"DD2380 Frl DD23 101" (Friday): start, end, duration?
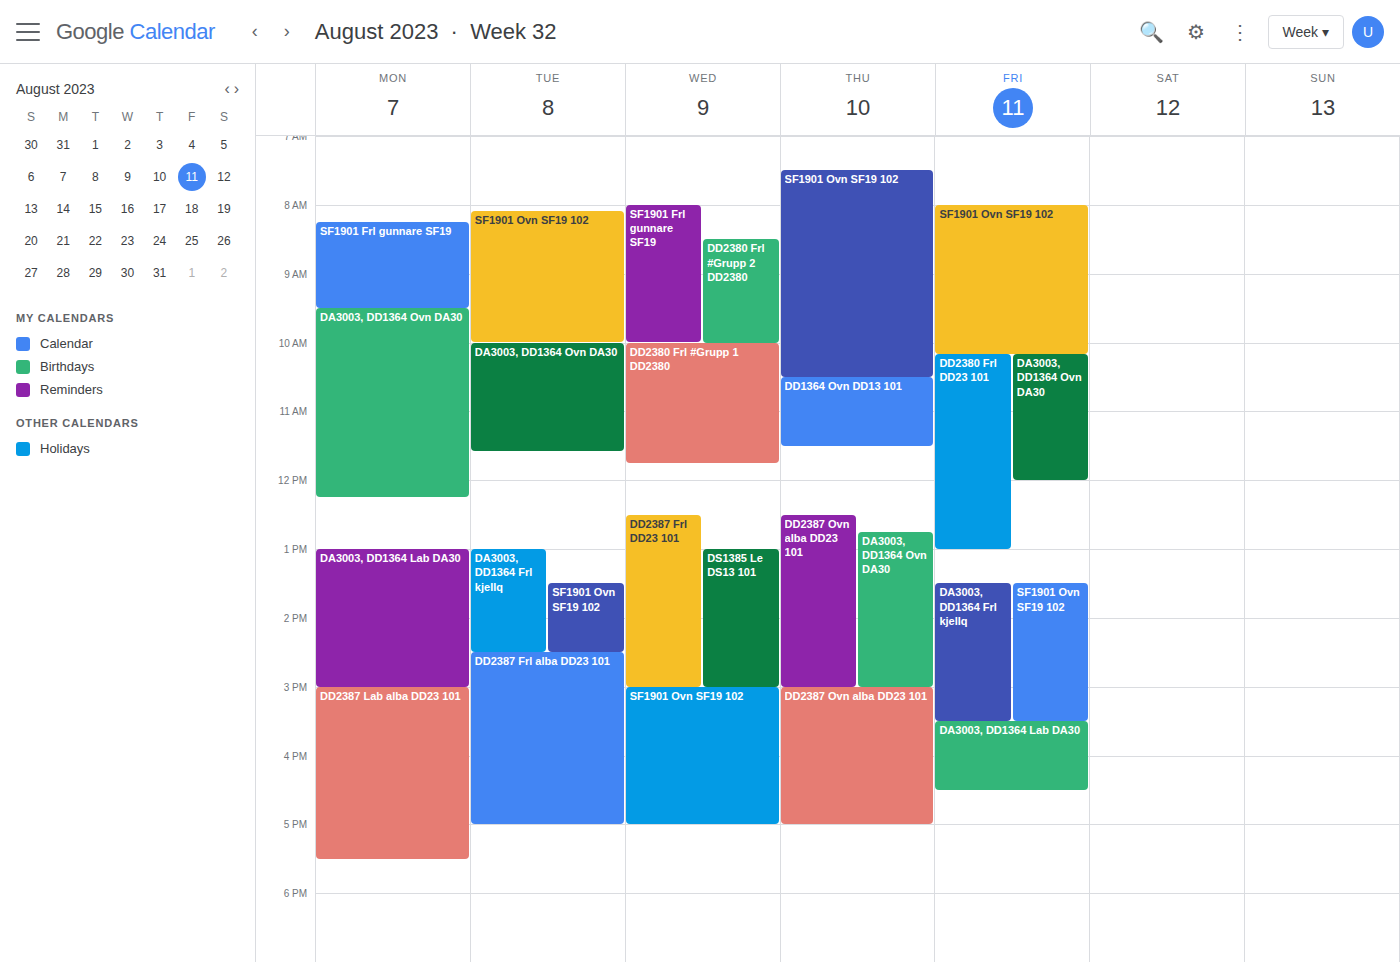
10:10 AM to 1:00 PM, 2 hours 50 minutes